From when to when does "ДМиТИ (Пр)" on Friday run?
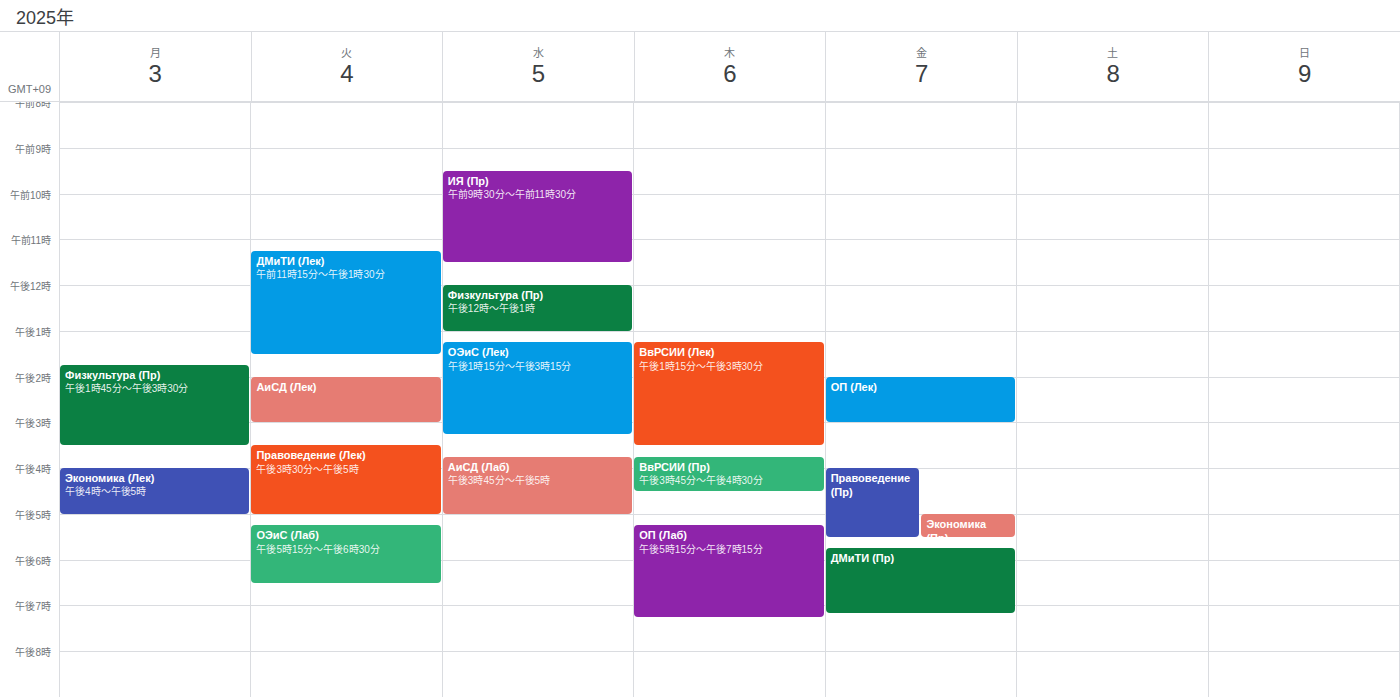
5:45 PM to 7:10 PM